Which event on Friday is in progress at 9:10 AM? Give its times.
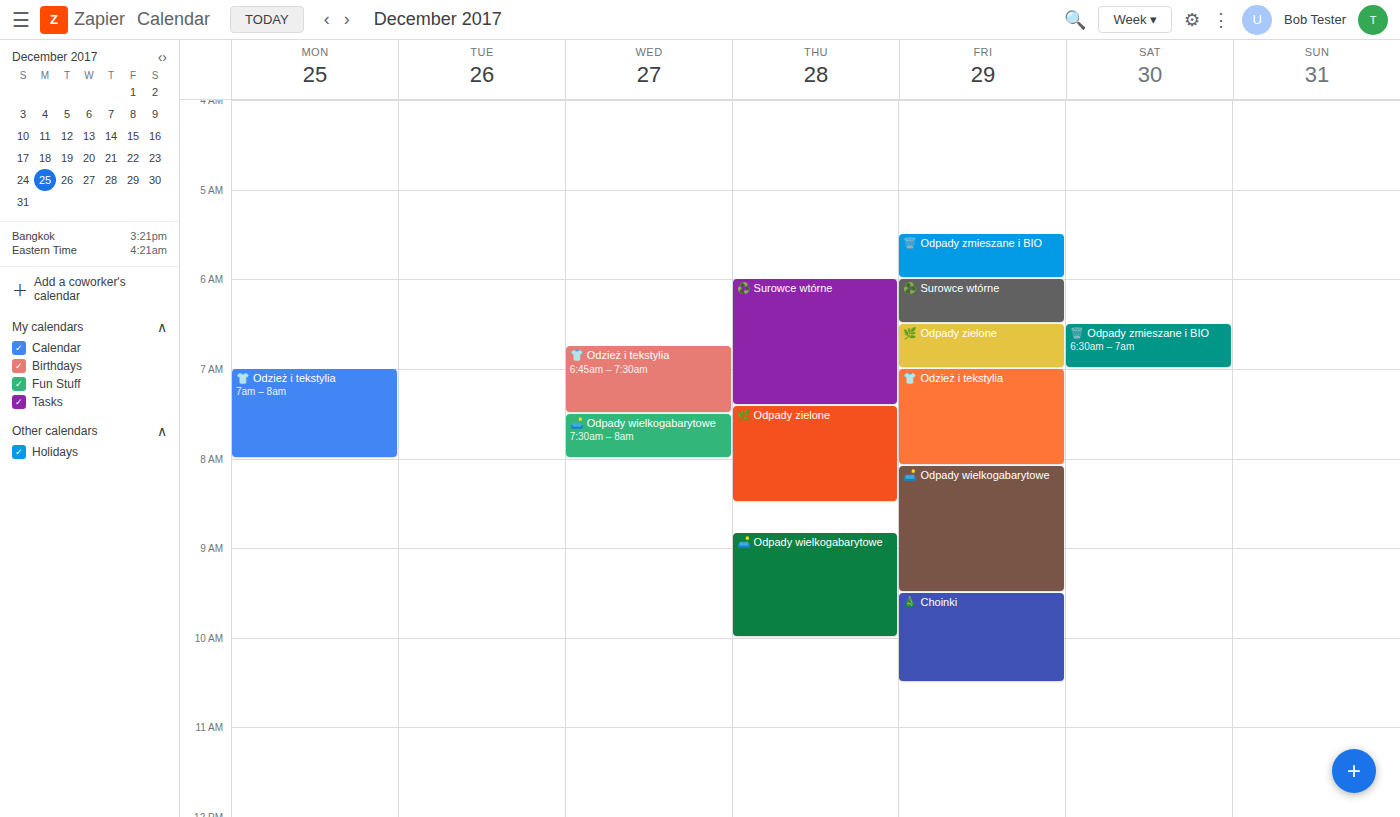
"🛋️ Odpady wielkogabarytowe", 8:05 AM to 9:30 AM